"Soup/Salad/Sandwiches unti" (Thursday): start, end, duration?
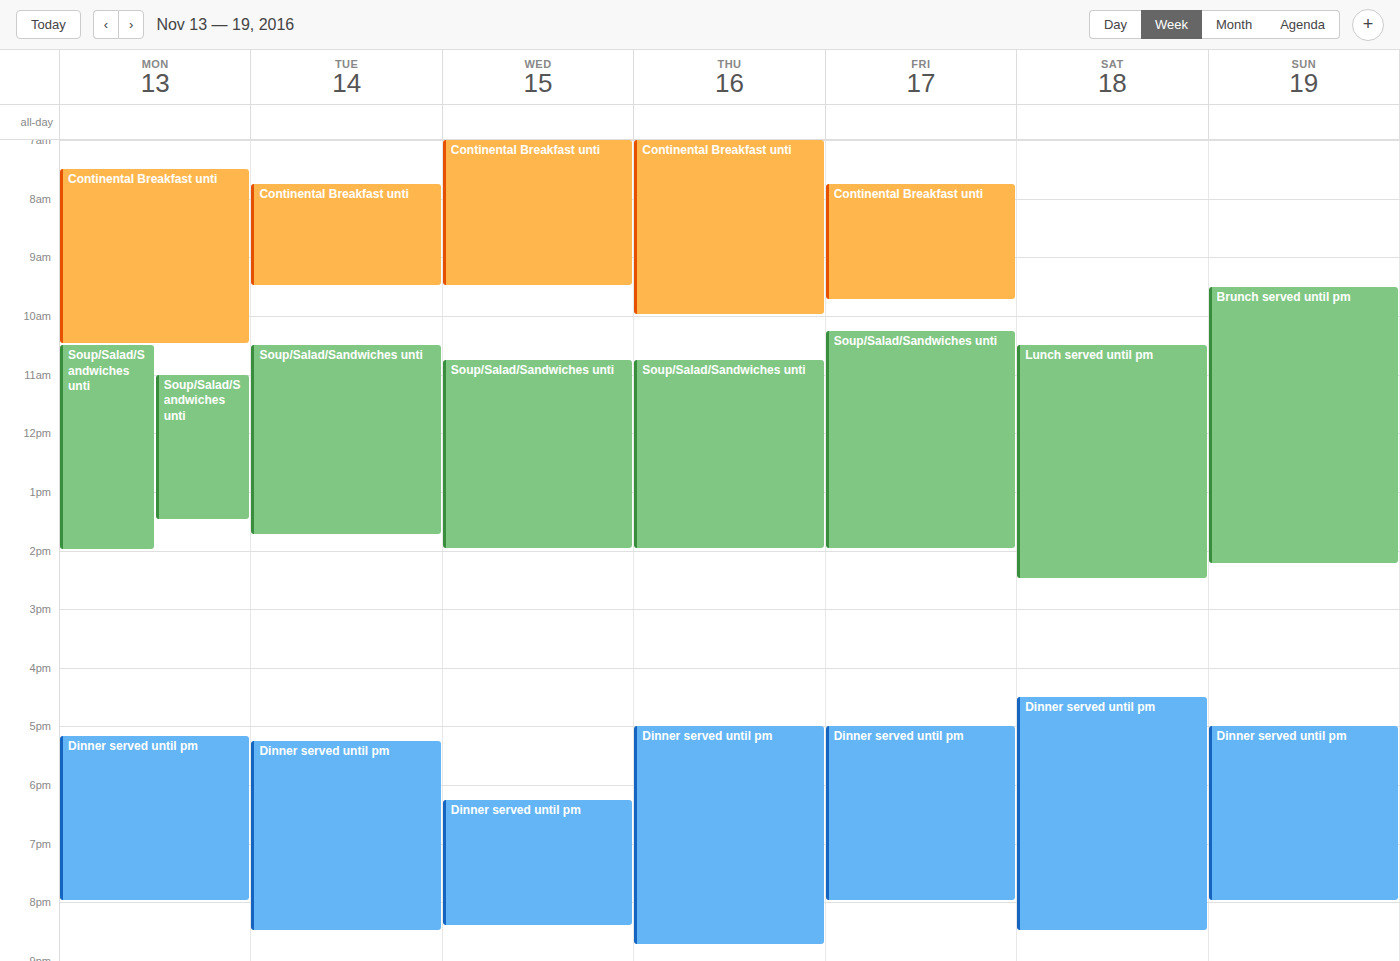
10:45 AM to 2:00 PM, 3 hours 15 minutes